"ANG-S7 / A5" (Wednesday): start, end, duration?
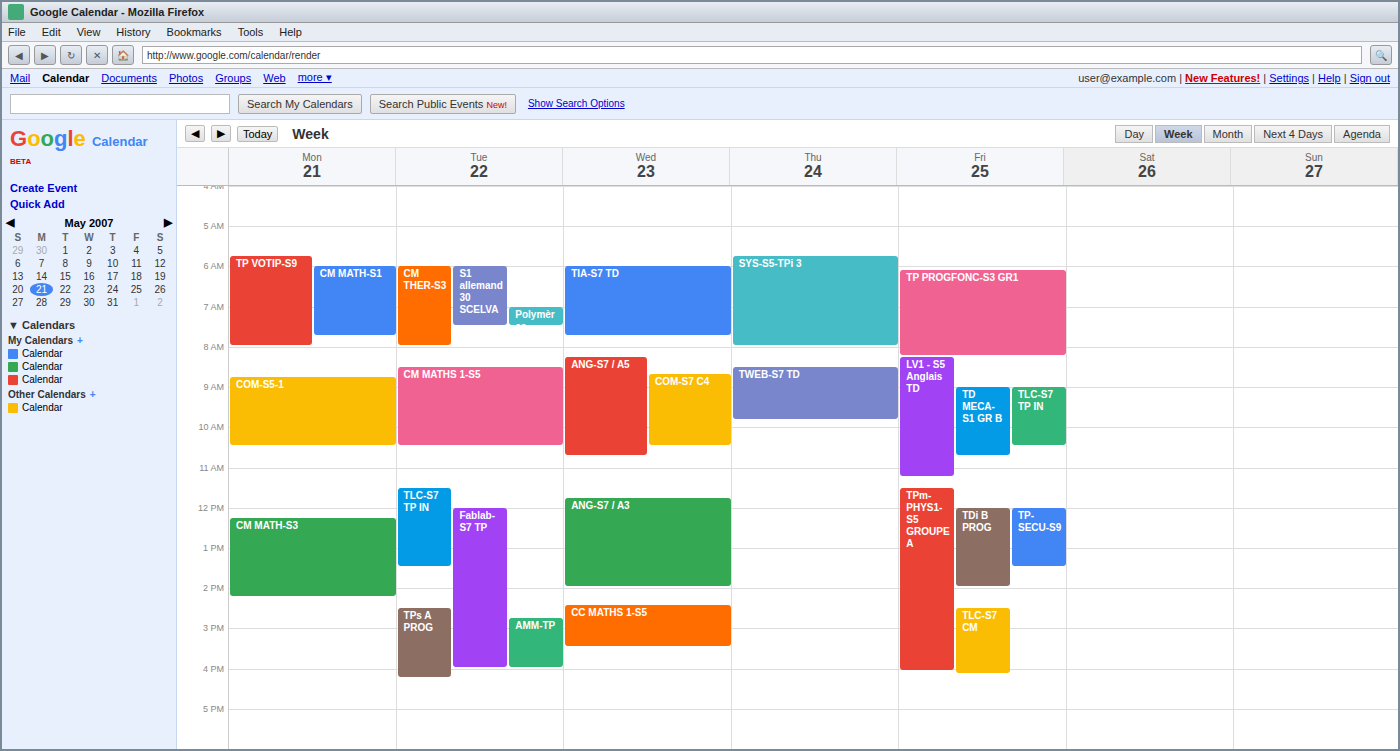
8:15 AM to 10:45 AM, 2 hours 30 minutes